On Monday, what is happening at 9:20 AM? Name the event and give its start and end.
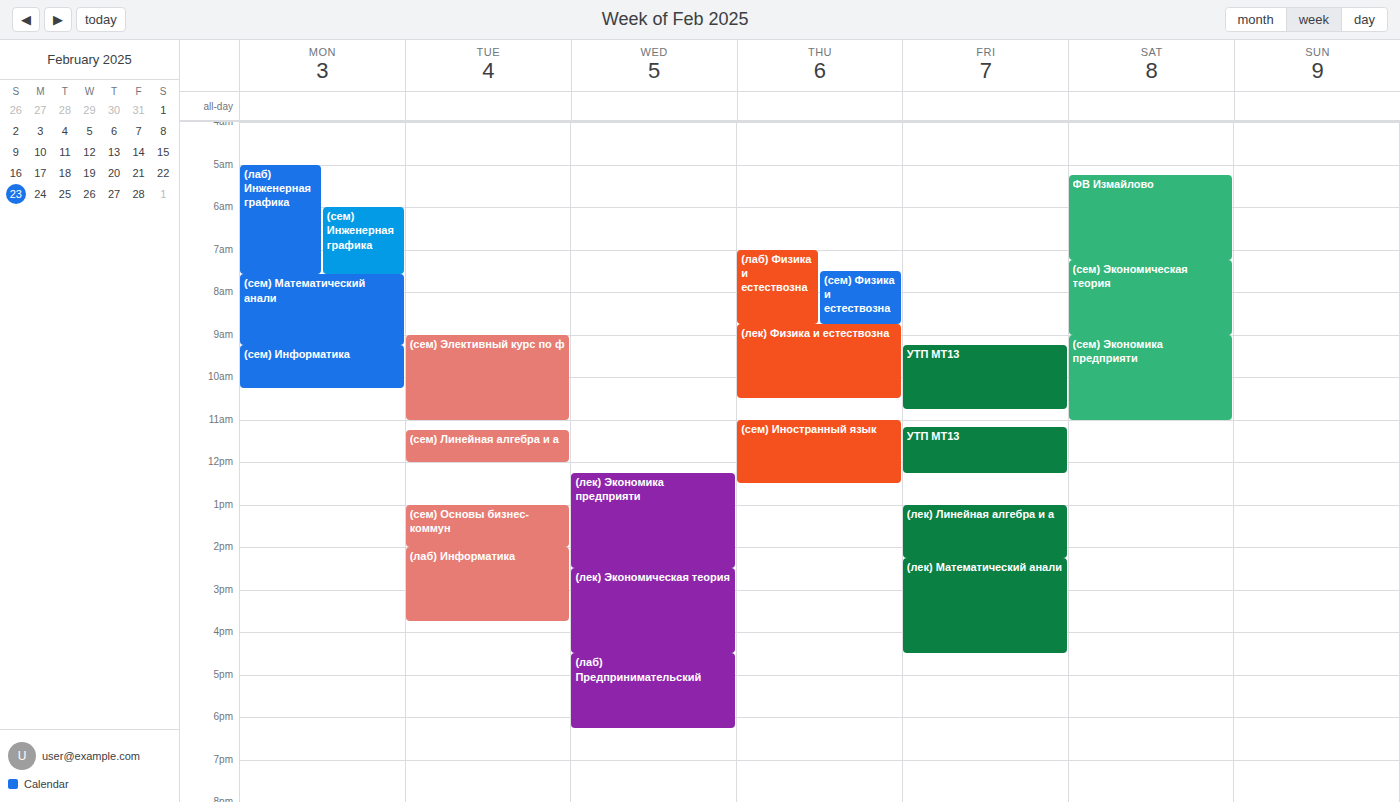
"(сем) Информатика", 9:15 AM to 10:15 AM